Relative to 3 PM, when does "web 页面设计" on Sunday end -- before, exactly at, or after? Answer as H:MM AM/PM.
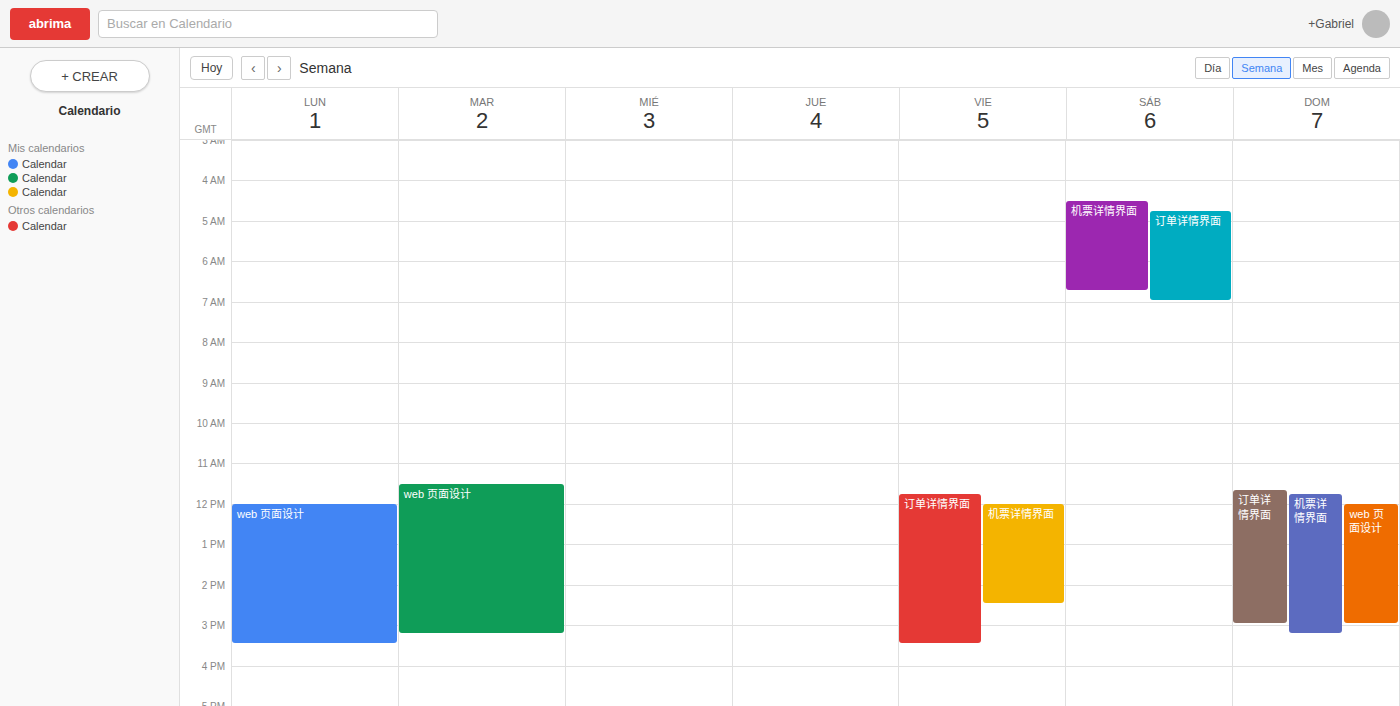
3:00 PM -- exactly at 3 PM, on the 3 PM line.